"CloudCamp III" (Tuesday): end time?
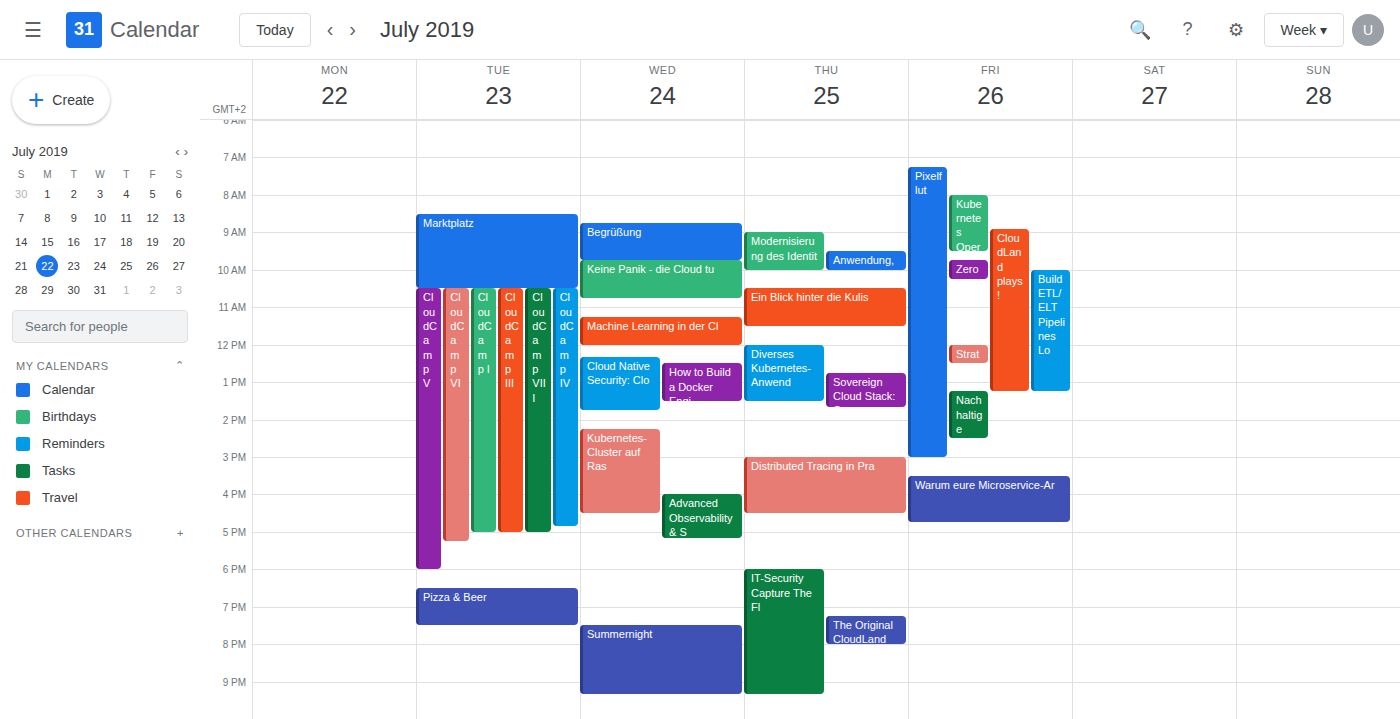
17:00